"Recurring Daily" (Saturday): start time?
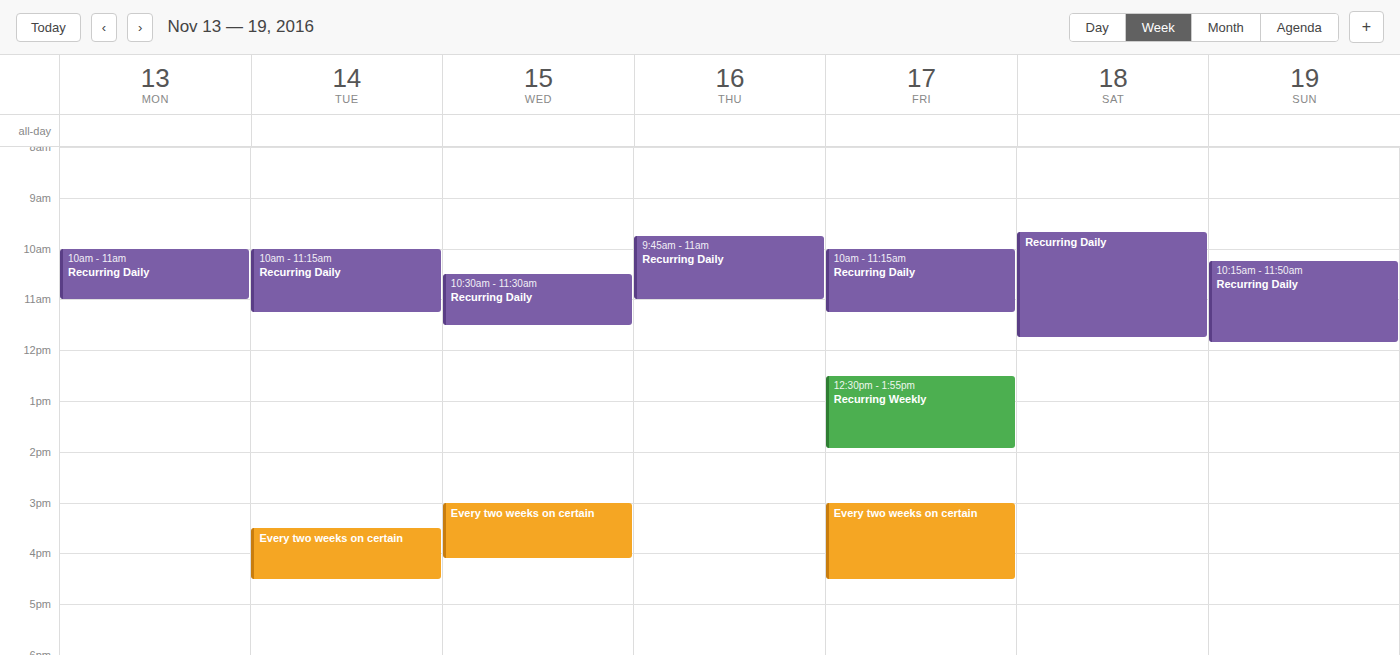
9:40 AM